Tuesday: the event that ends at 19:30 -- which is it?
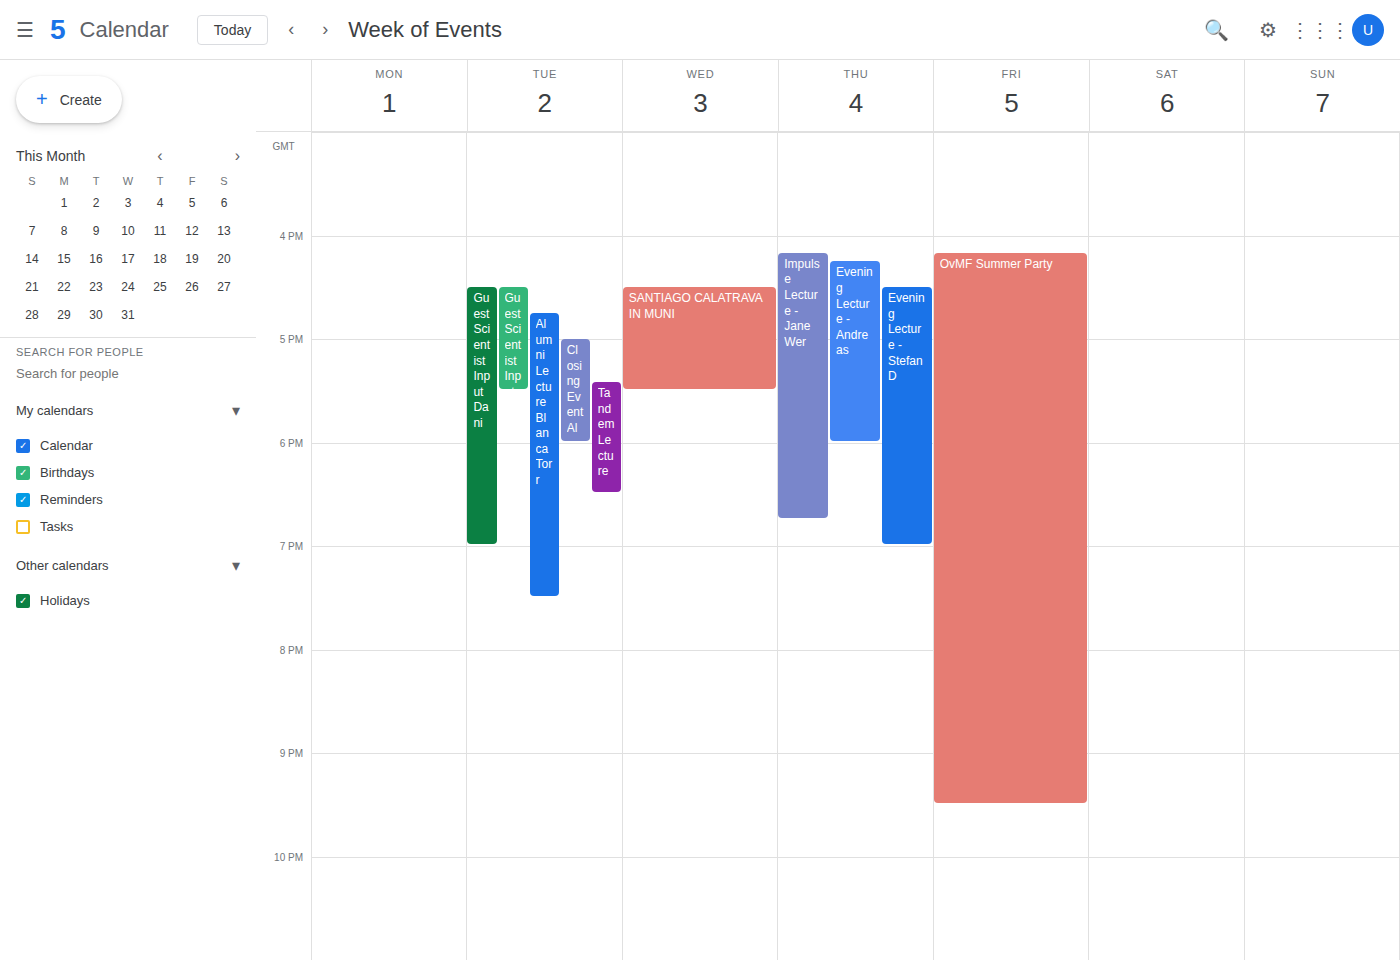
"Alumni Lecture Blanca Torr"